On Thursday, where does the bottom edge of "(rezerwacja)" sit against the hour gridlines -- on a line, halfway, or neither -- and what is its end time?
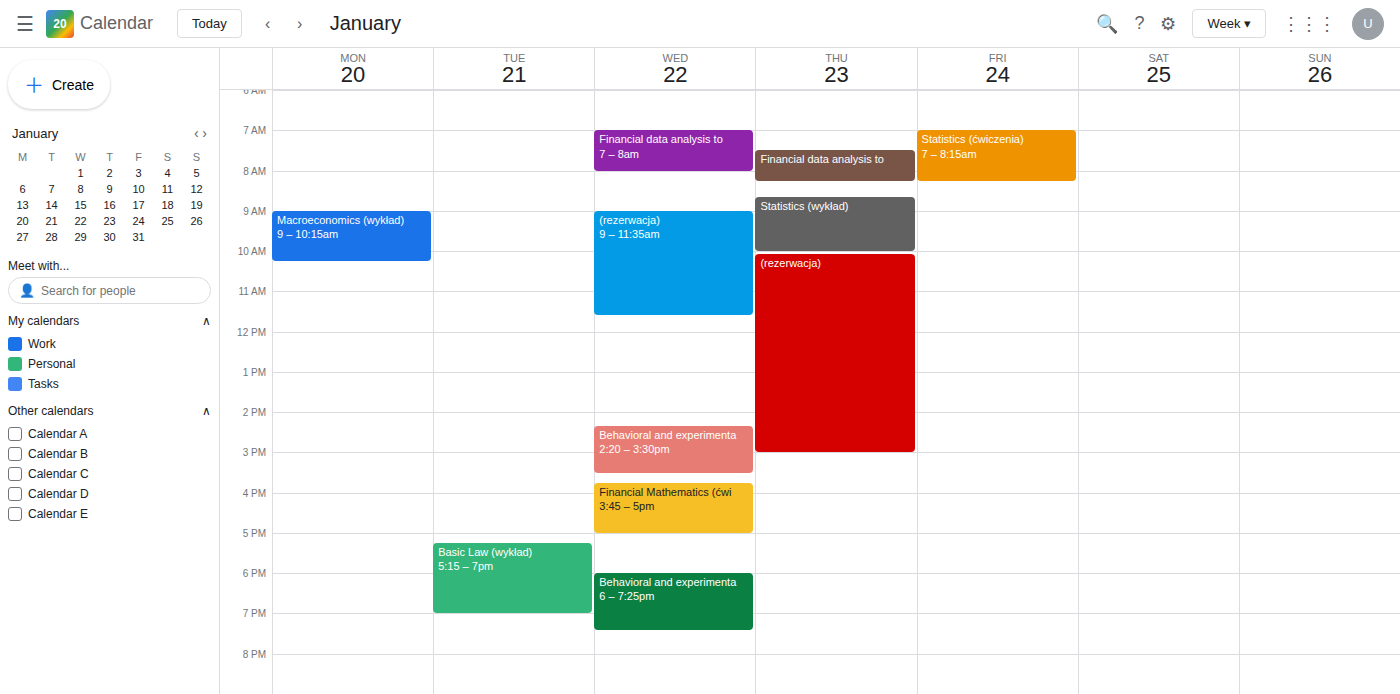
3:00 PM -- exactly on the 3 PM line.